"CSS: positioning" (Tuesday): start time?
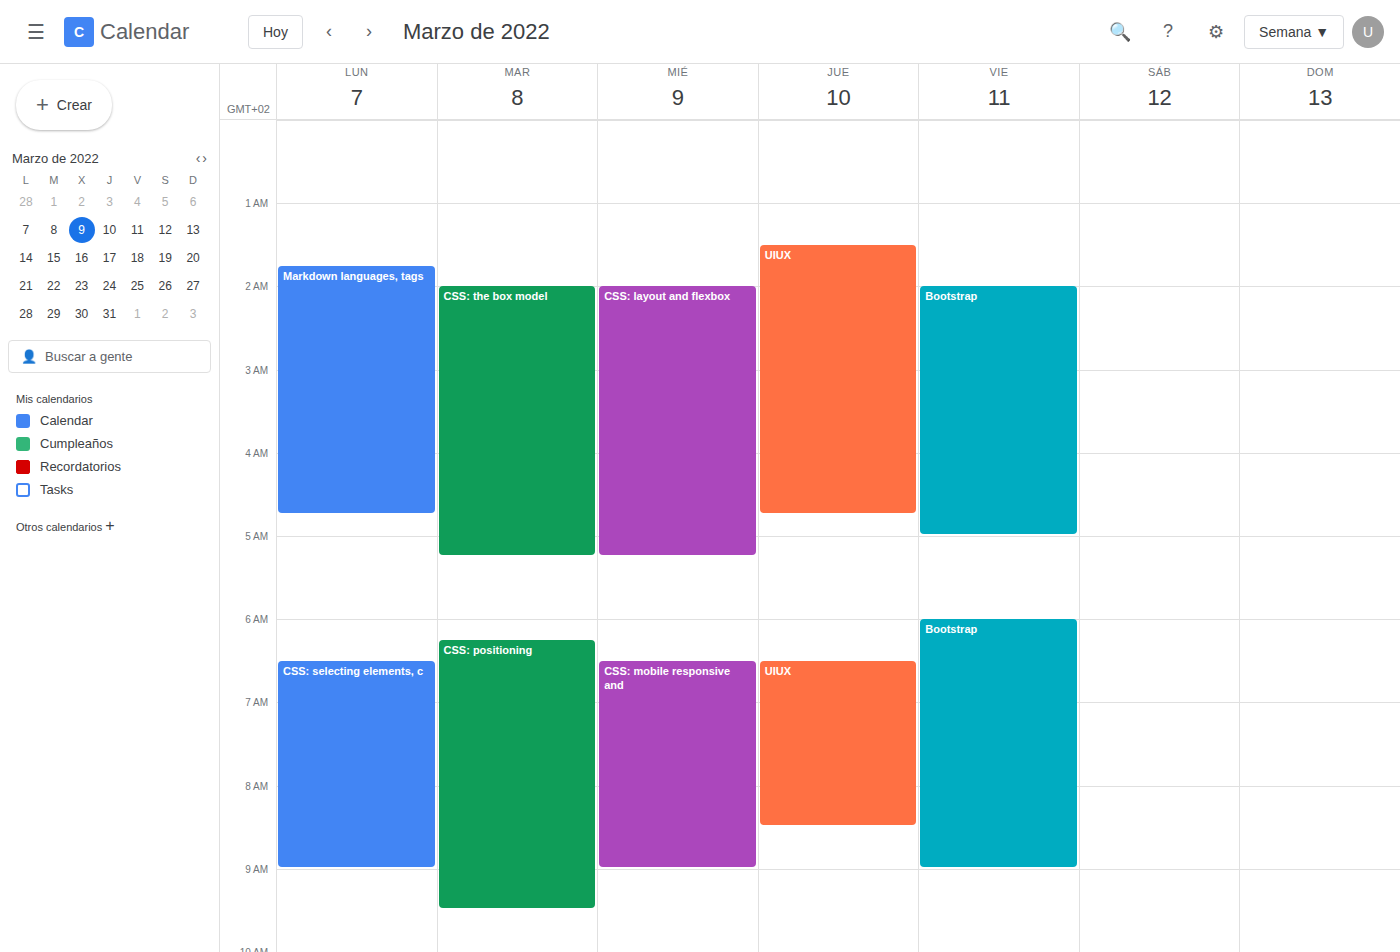
6:15 AM